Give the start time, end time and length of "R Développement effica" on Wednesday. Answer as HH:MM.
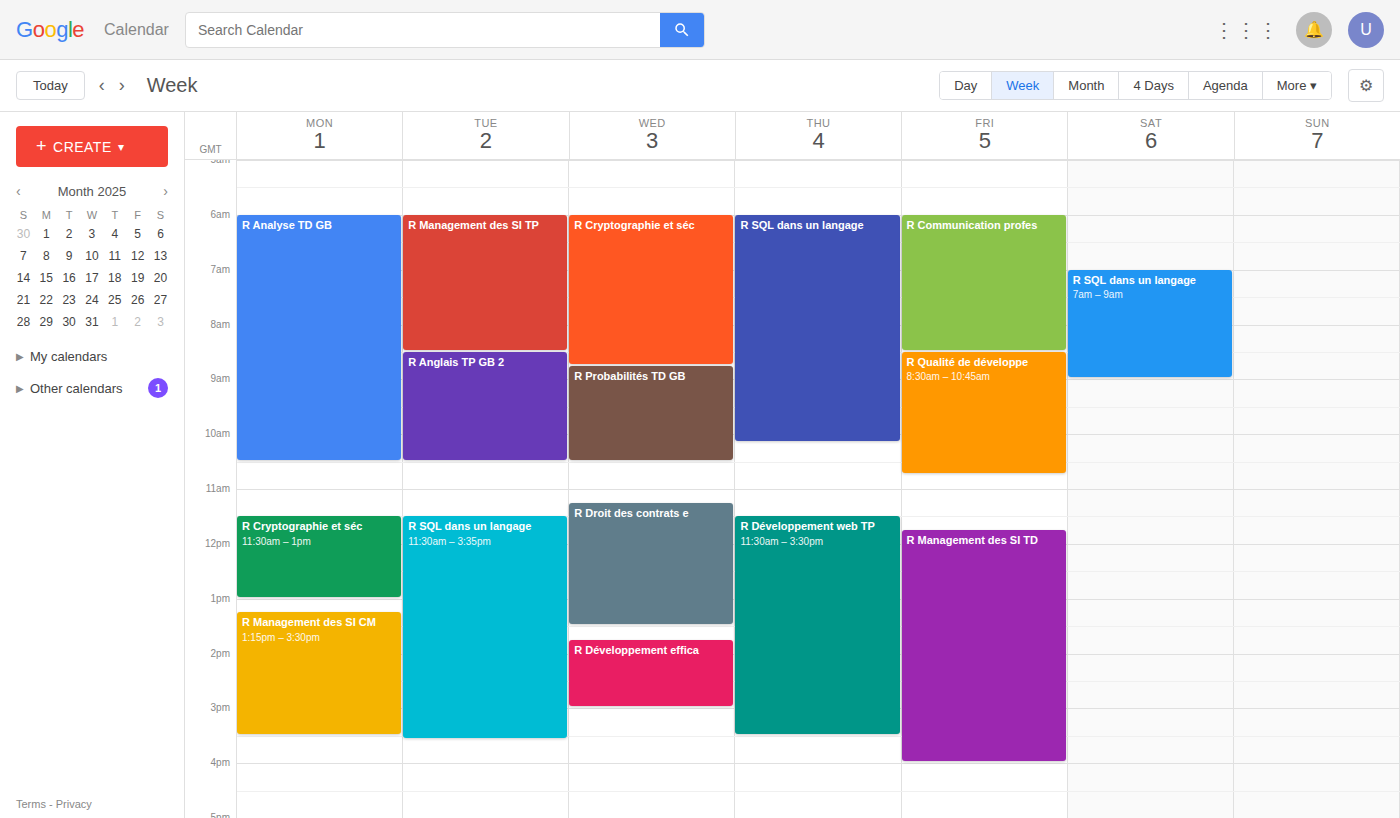
13:45 to 15:00, 1 hour 15 minutes